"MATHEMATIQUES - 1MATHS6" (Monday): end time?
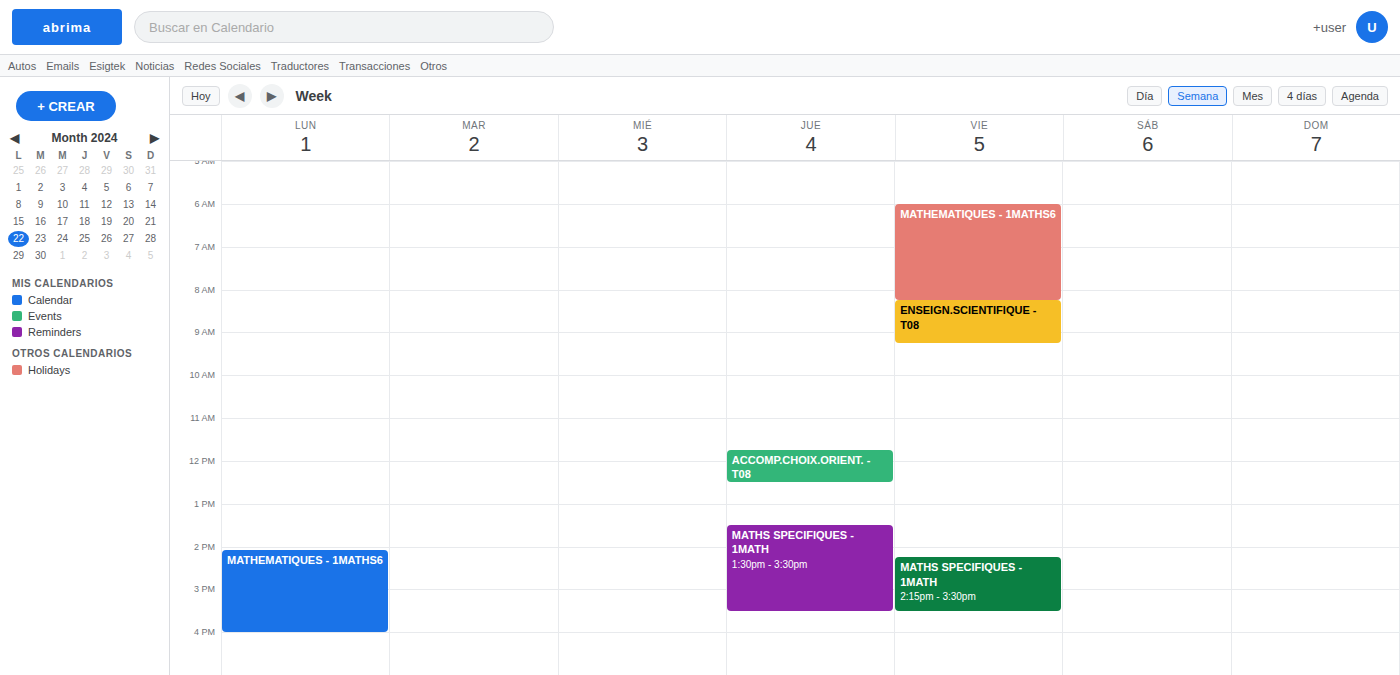
4:00 PM